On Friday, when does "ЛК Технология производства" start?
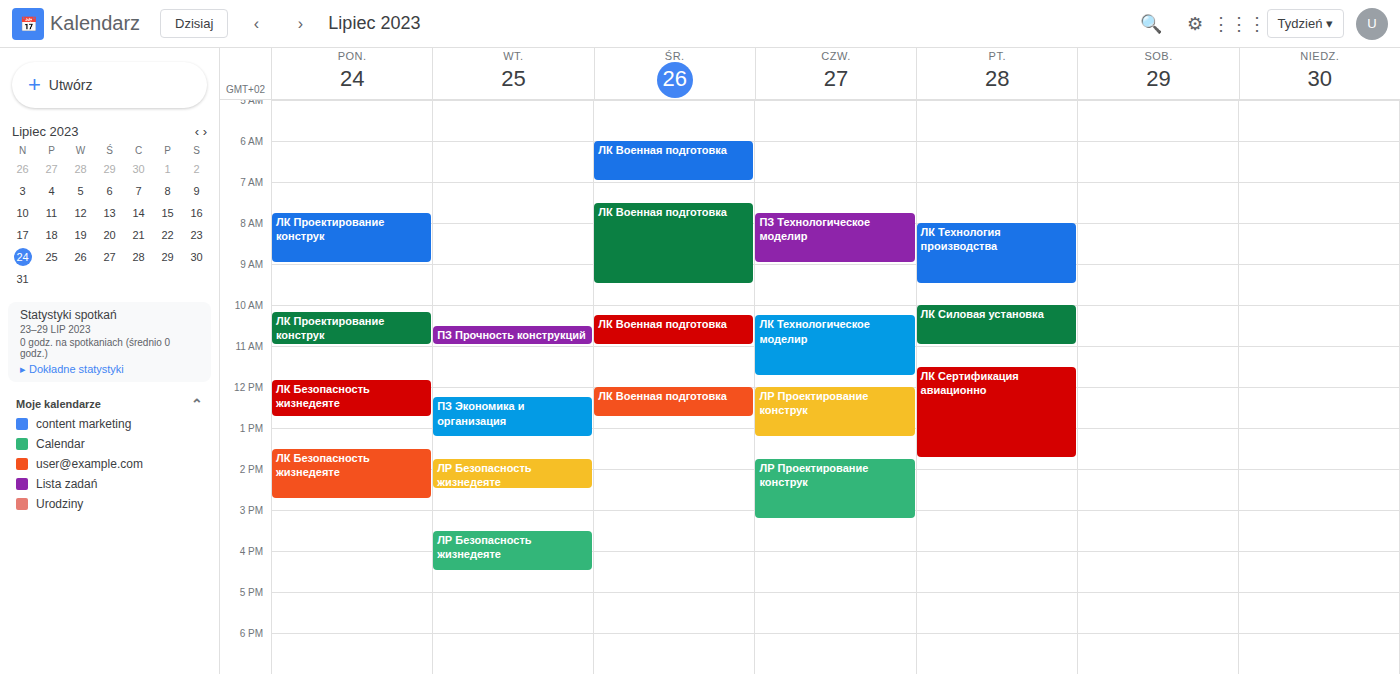
08:00